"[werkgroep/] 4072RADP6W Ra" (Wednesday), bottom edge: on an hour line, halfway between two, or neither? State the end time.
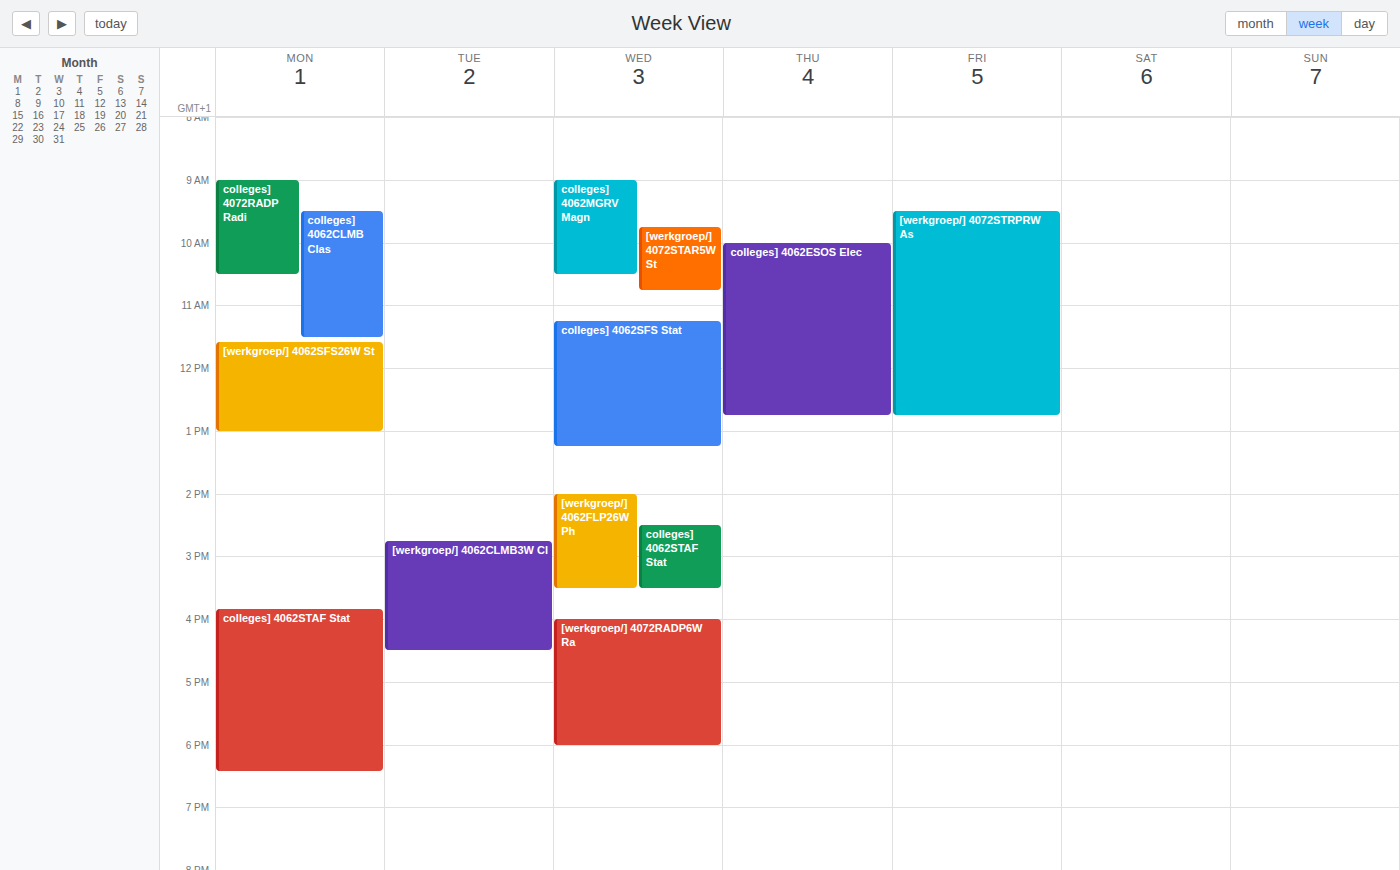
6:00 PM -- exactly on the 6 PM line.